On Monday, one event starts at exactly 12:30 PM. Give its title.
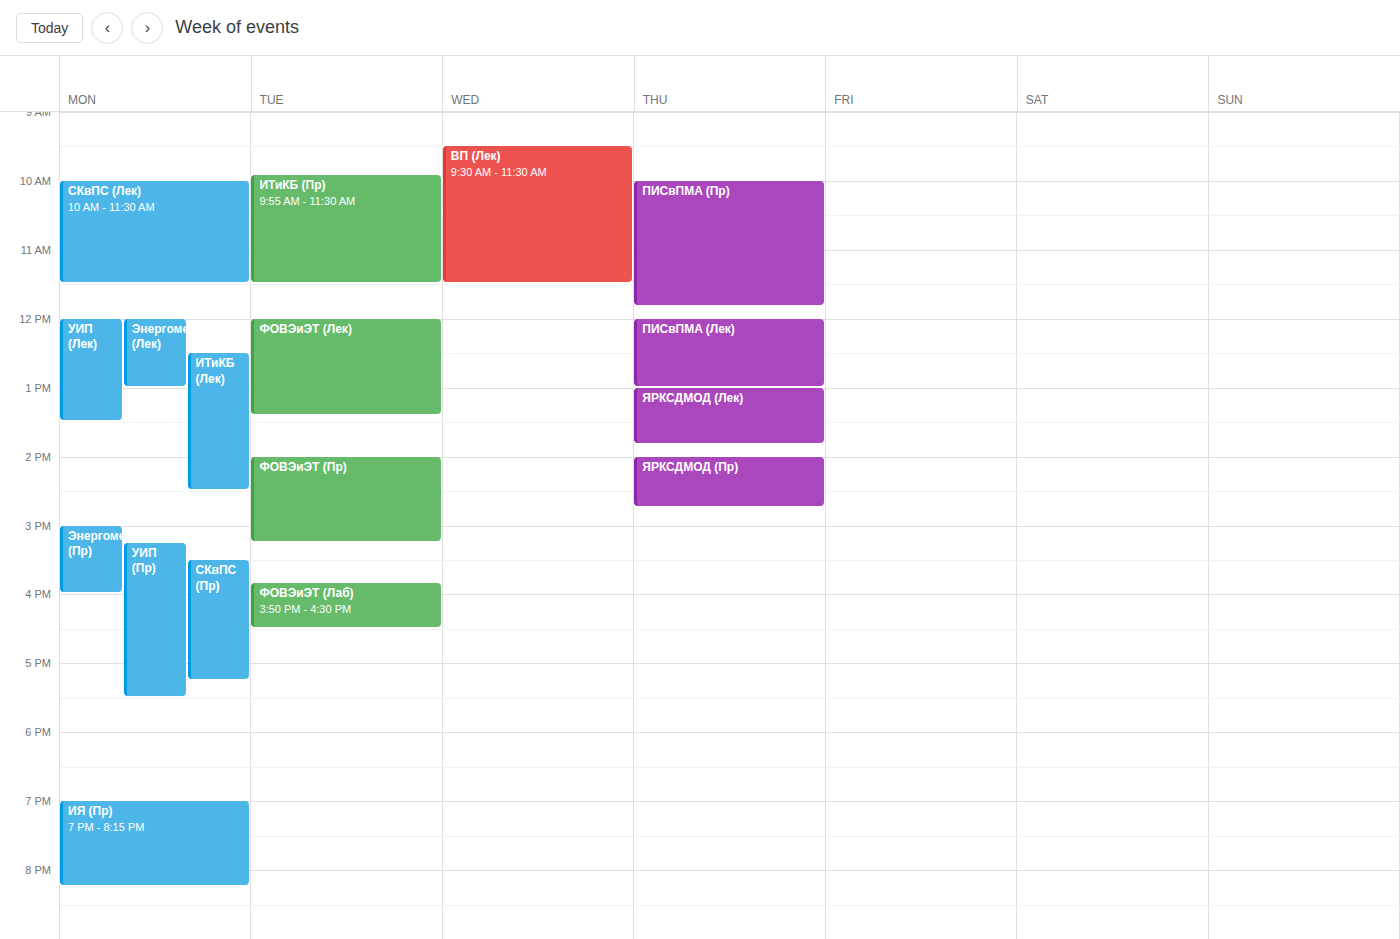
"ИТиКБ (Лек)"